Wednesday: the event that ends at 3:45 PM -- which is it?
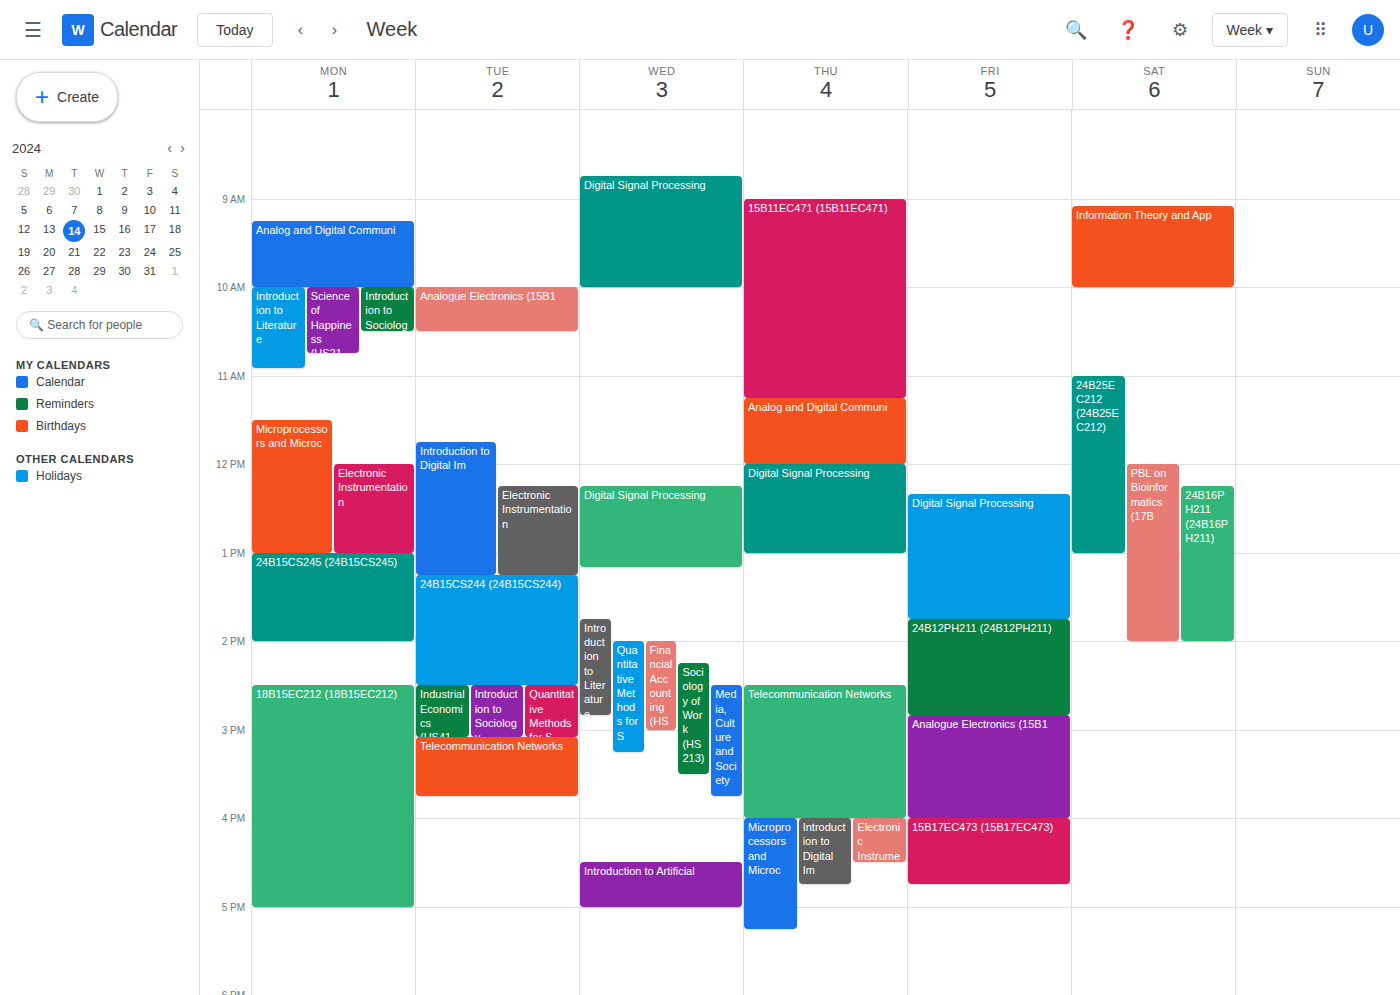
"Media, Culture and Society"